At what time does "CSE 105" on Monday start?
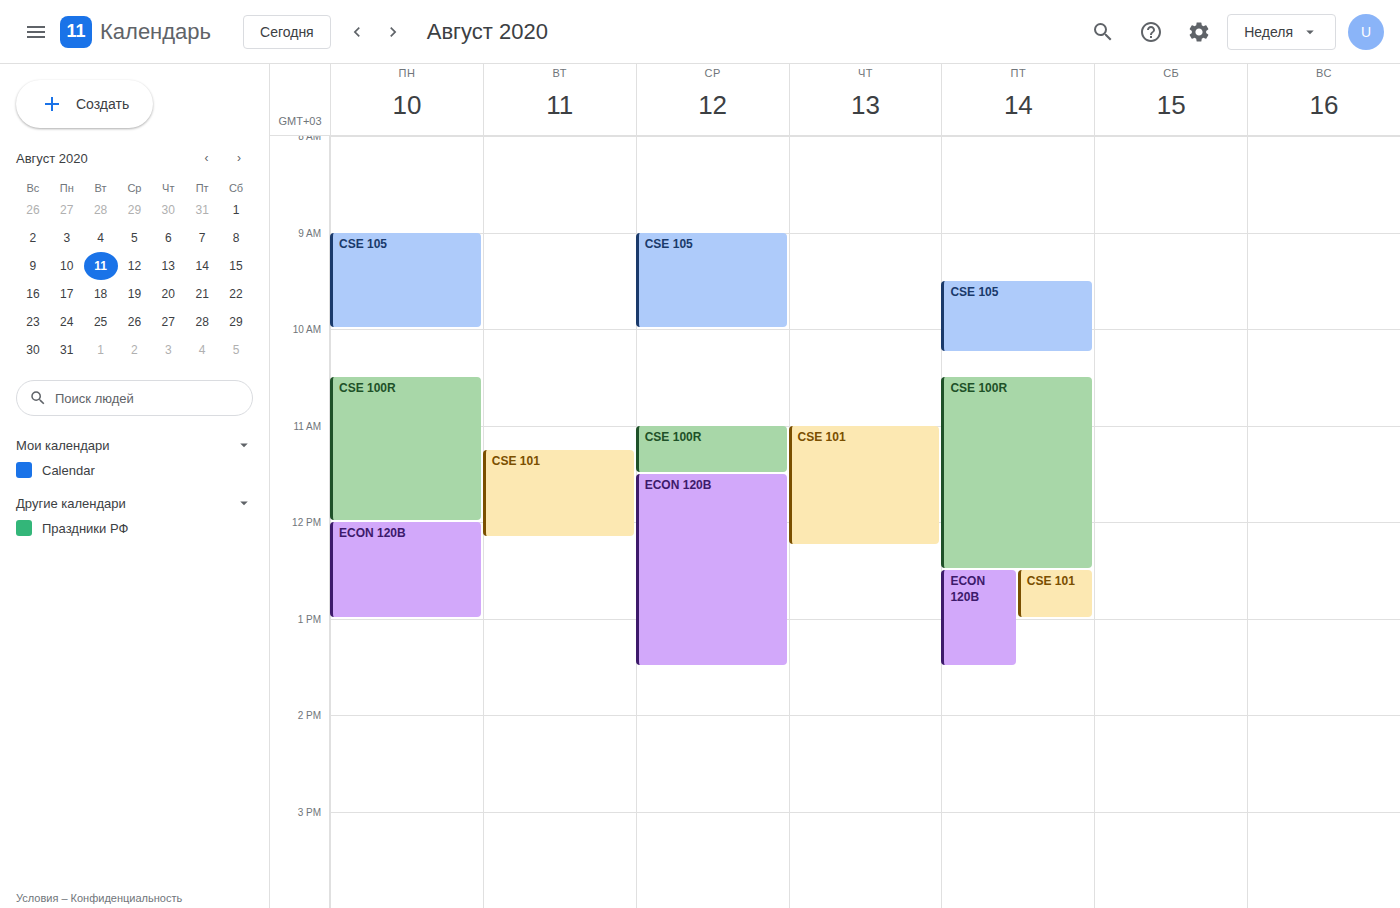
09:00